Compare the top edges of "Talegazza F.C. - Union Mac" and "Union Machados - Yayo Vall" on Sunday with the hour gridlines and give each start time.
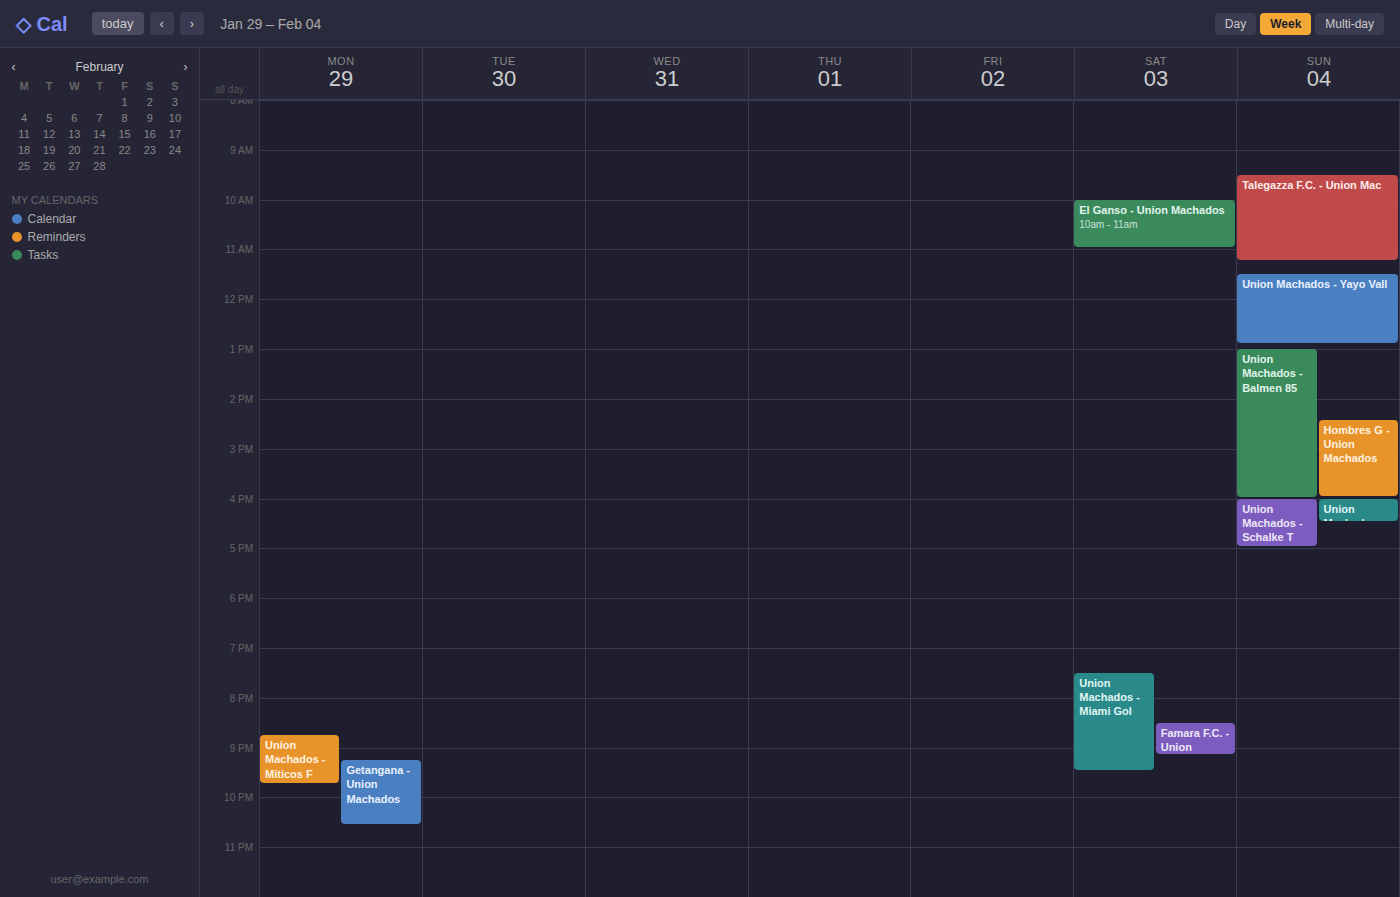
"Talegazza F.C. - Union Mac": 9:30 AM, halfway between the 9 AM and 10 AM lines. "Union Machados - Yayo Vall": 11:30 AM, halfway between the 11 AM and 12 PM lines.